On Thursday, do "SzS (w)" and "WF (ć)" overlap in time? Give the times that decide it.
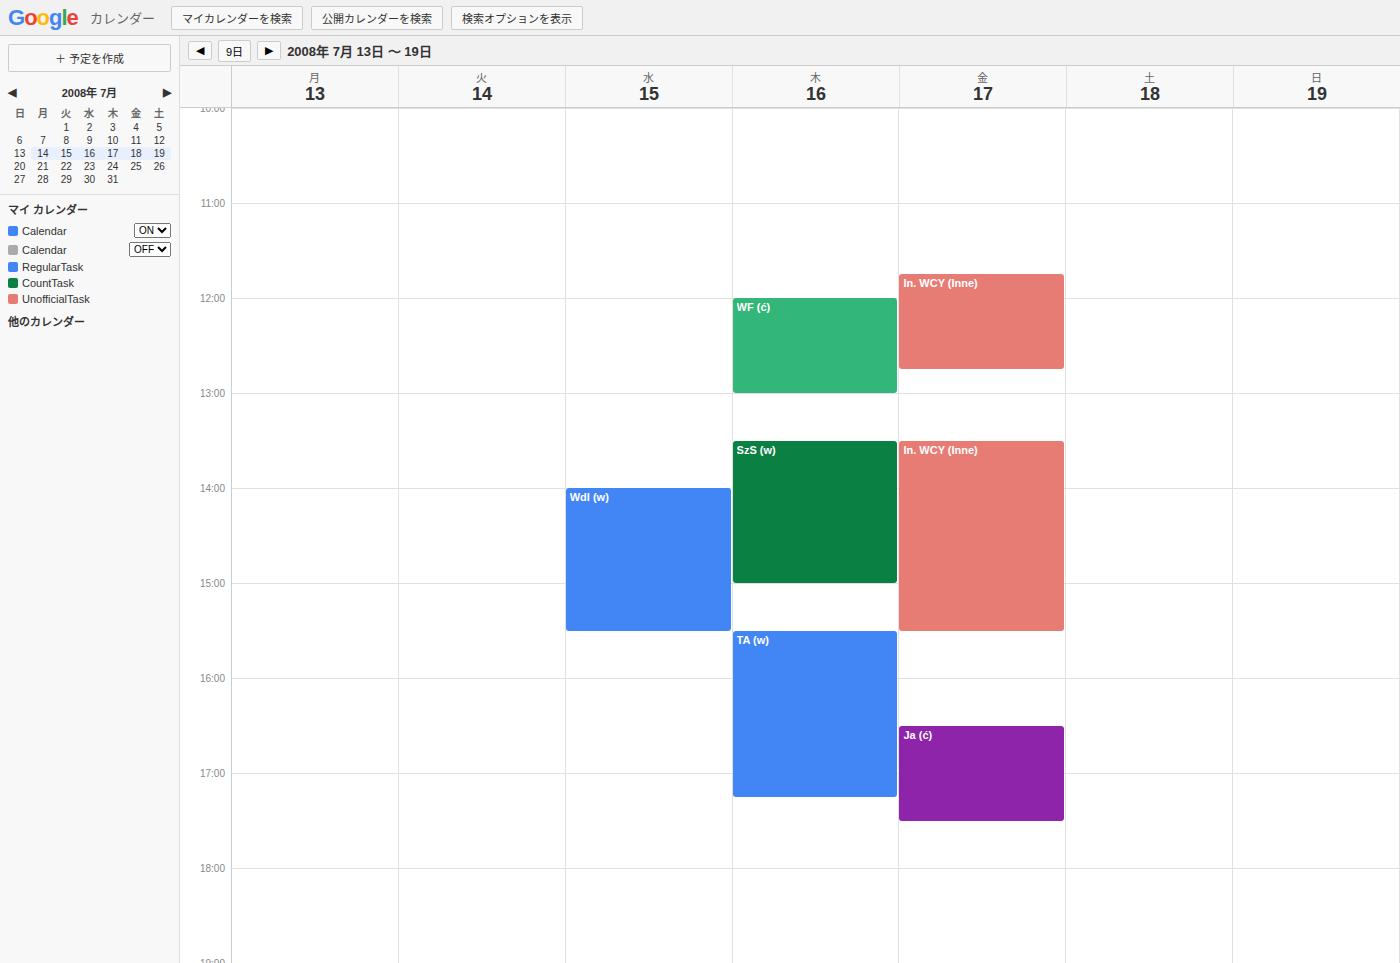
"WF (ć)" ends at 1:00 PM and "SzS (w)" starts at 1:30 PM -- no overlap.